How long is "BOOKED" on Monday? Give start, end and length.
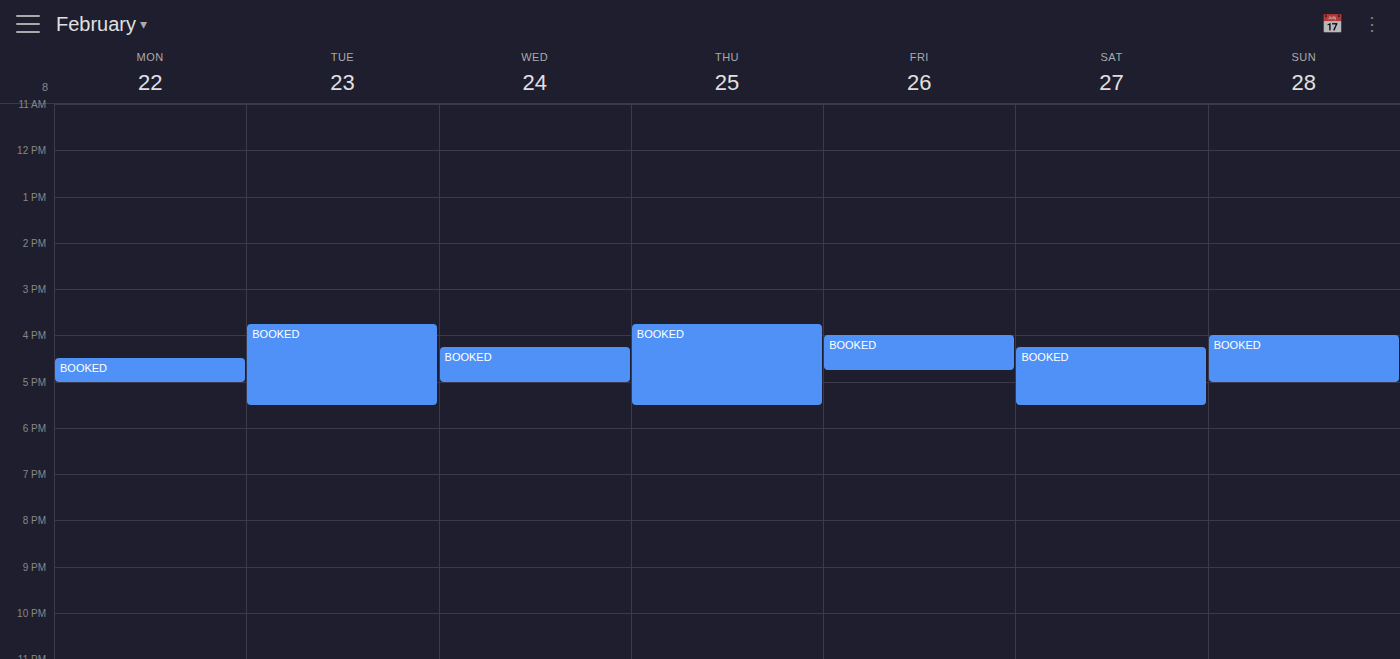
4:30 PM to 5:00 PM, 30 minutes